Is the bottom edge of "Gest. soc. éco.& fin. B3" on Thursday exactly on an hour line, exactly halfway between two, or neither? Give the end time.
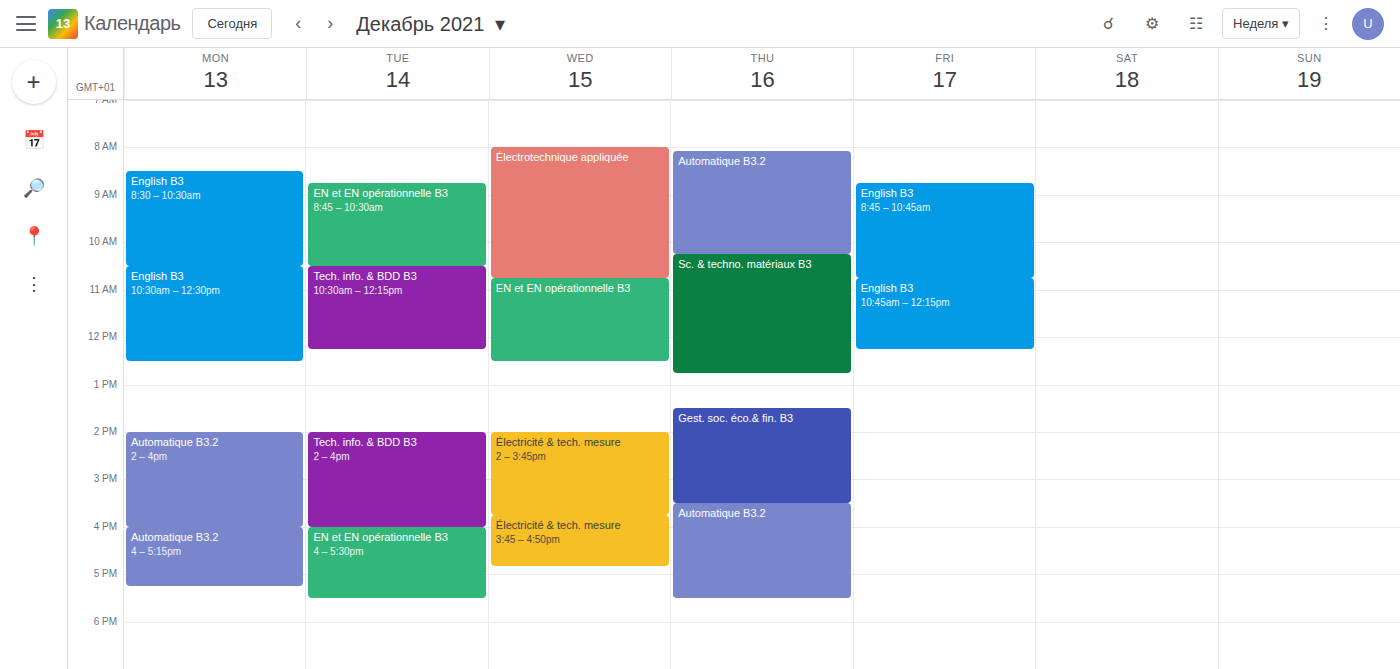
3:30 PM -- halfway between the 3 PM and 4 PM lines.